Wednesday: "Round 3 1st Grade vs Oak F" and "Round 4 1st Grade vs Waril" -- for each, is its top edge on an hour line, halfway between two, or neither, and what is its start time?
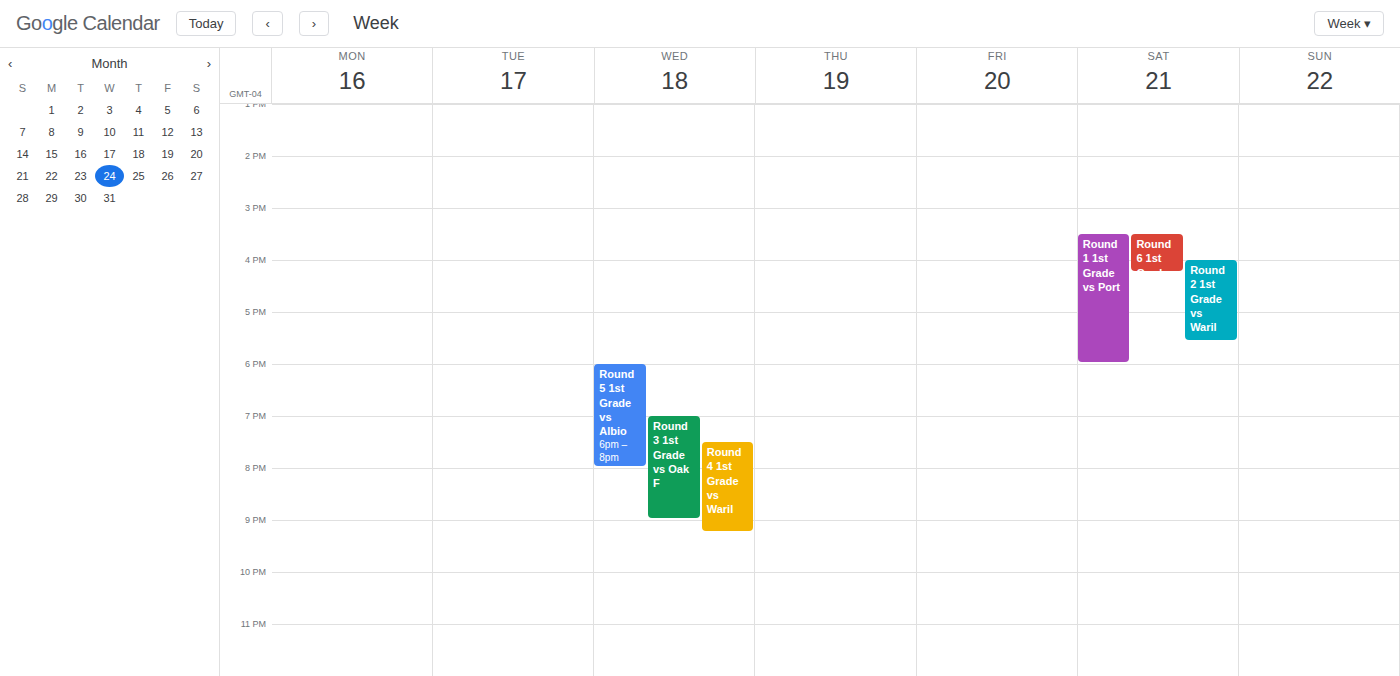
"Round 3 1st Grade vs Oak F": 19:00, exactly on the 19:00 line. "Round 4 1st Grade vs Waril": 19:30, halfway between the 19:00 and 20:00 lines.